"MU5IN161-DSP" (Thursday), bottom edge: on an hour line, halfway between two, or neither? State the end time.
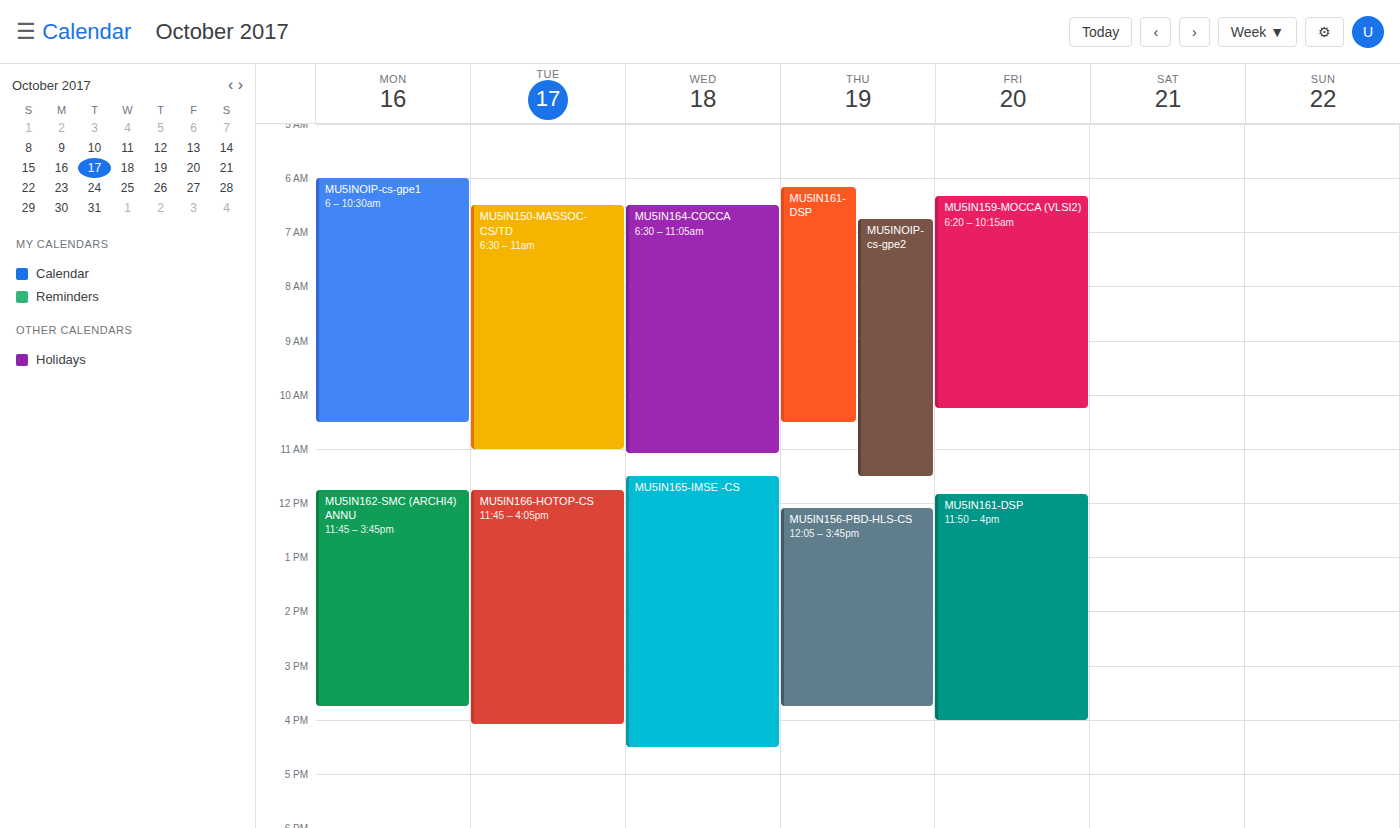
10:30 AM -- halfway between the 10 AM and 11 AM lines.